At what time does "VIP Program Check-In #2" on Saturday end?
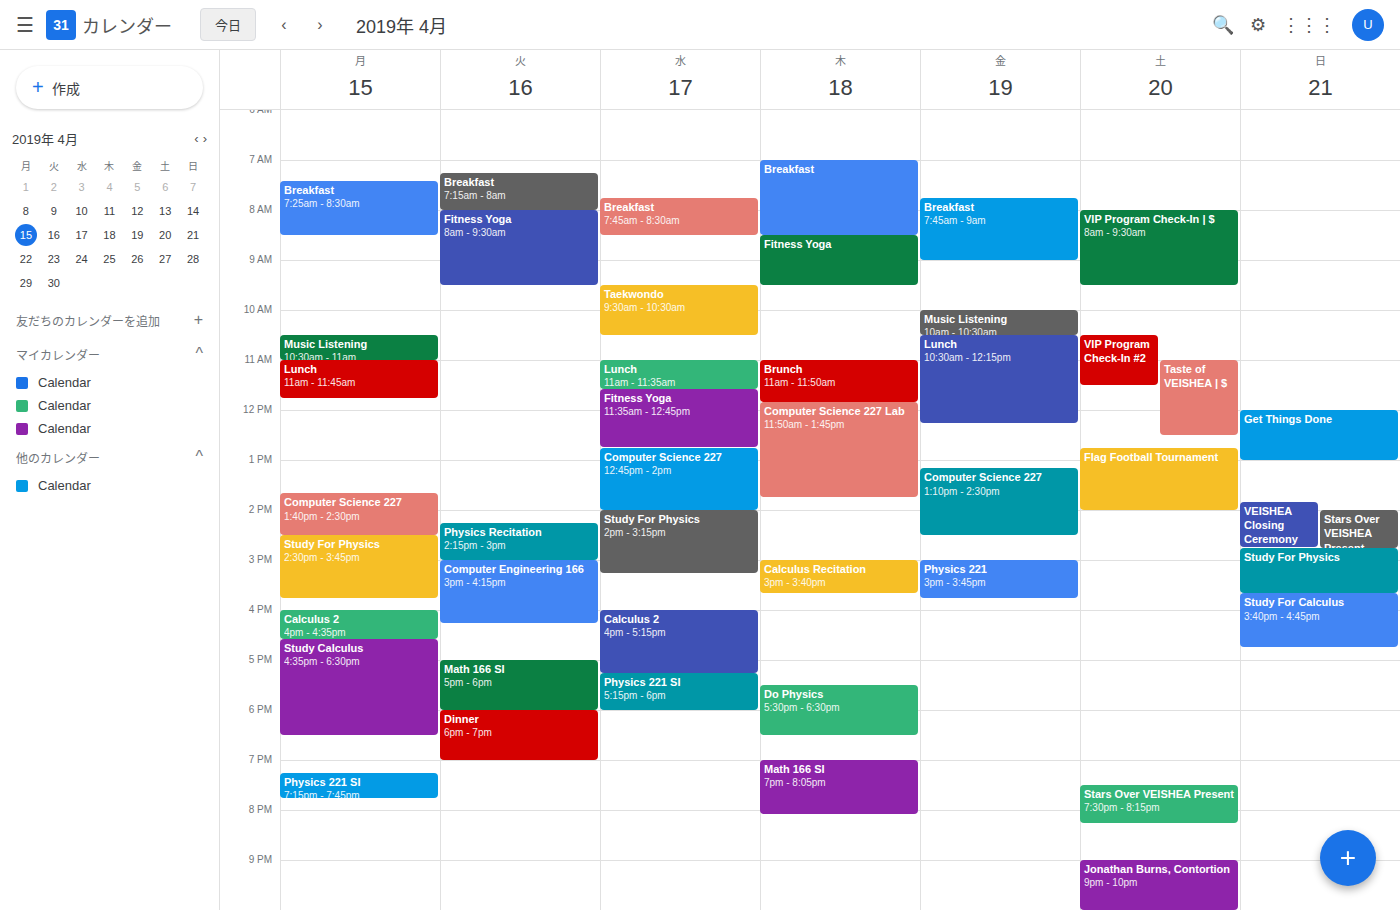
11:30